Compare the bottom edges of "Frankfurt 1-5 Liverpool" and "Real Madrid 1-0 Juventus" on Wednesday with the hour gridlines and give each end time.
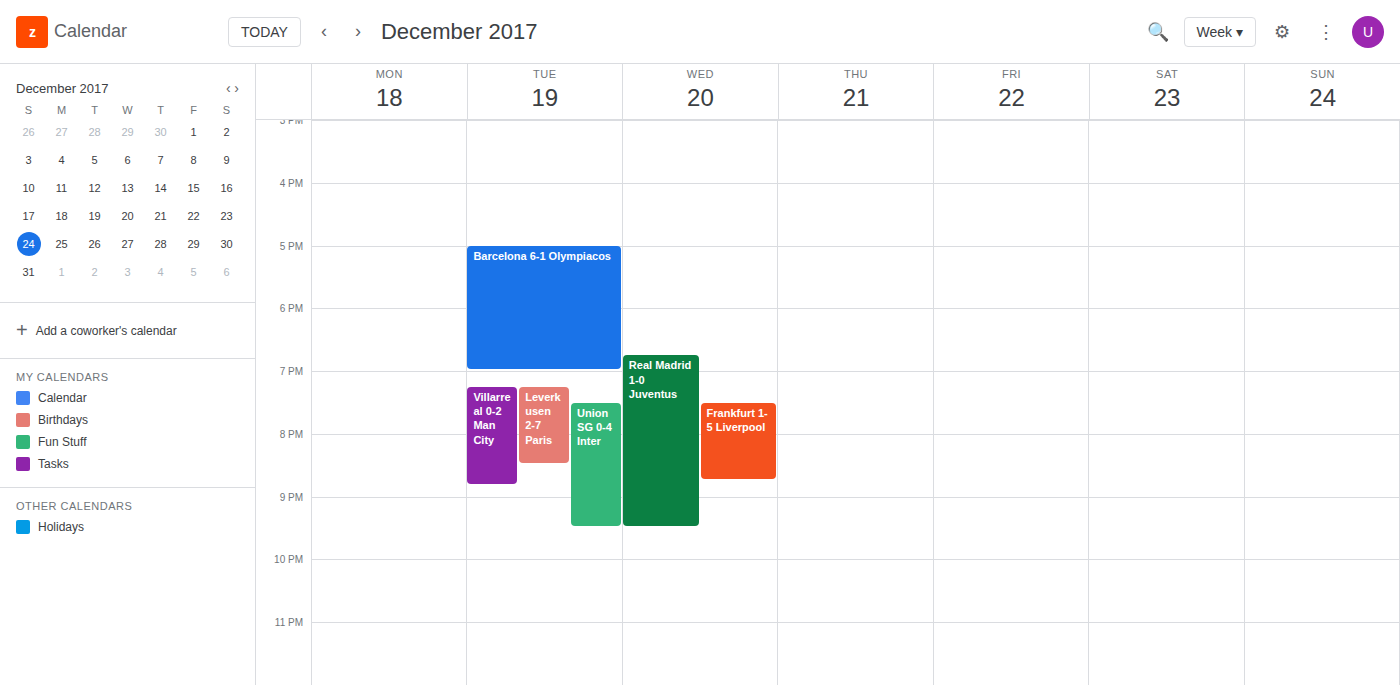
"Frankfurt 1-5 Liverpool": 8:45 PM, neither: three quarters of the way from the 8 PM line to the 9 PM line. "Real Madrid 1-0 Juventus": 9:30 PM, halfway between the 9 PM and 10 PM lines.